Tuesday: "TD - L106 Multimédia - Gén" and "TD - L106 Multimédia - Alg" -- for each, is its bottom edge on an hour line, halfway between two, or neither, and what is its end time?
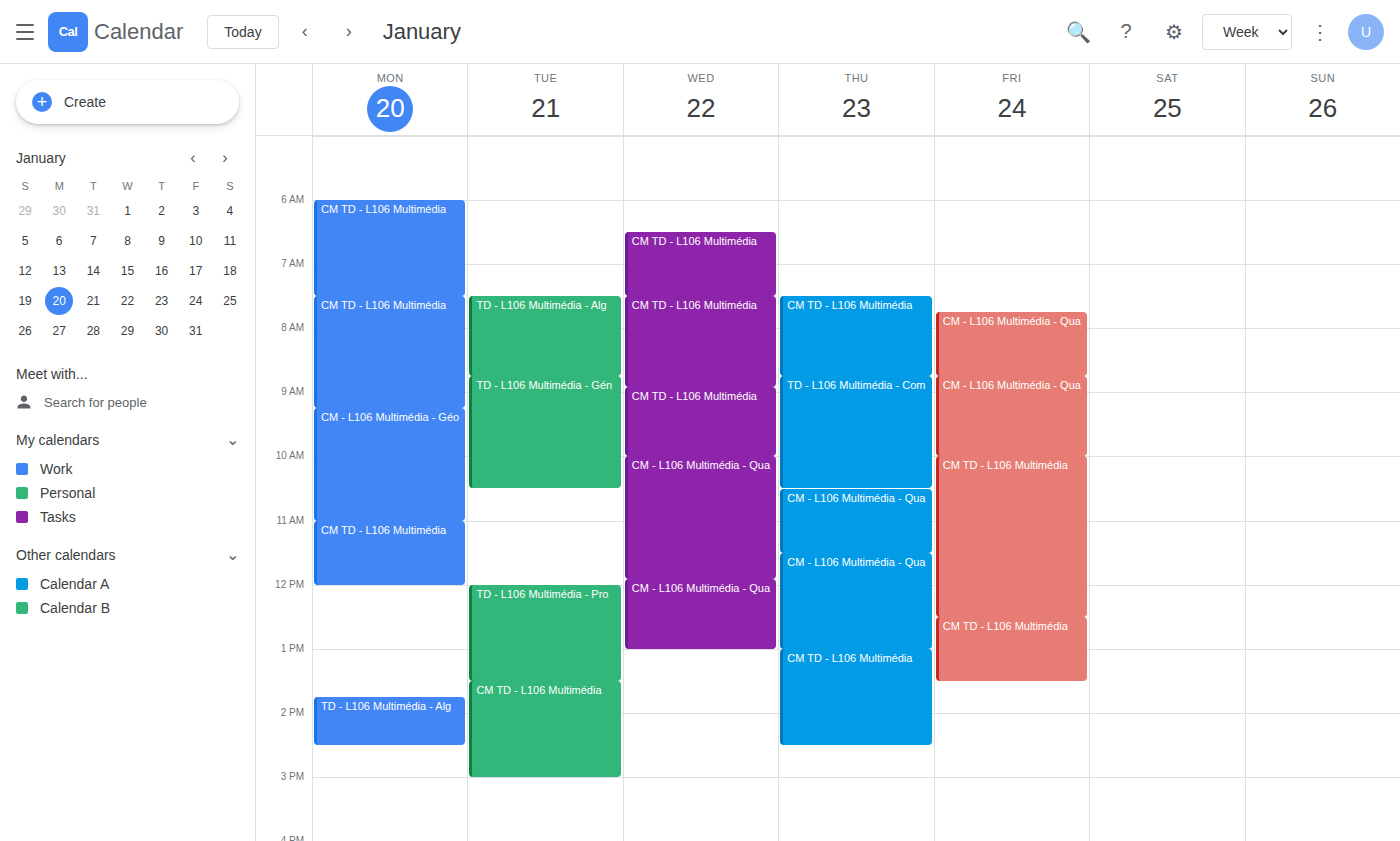
"TD - L106 Multimédia - Gén": 10:30 AM, halfway between the 10 AM and 11 AM lines. "TD - L106 Multimédia - Alg": 8:45 AM, neither: three quarters of the way from the 8 AM line to the 9 AM line.